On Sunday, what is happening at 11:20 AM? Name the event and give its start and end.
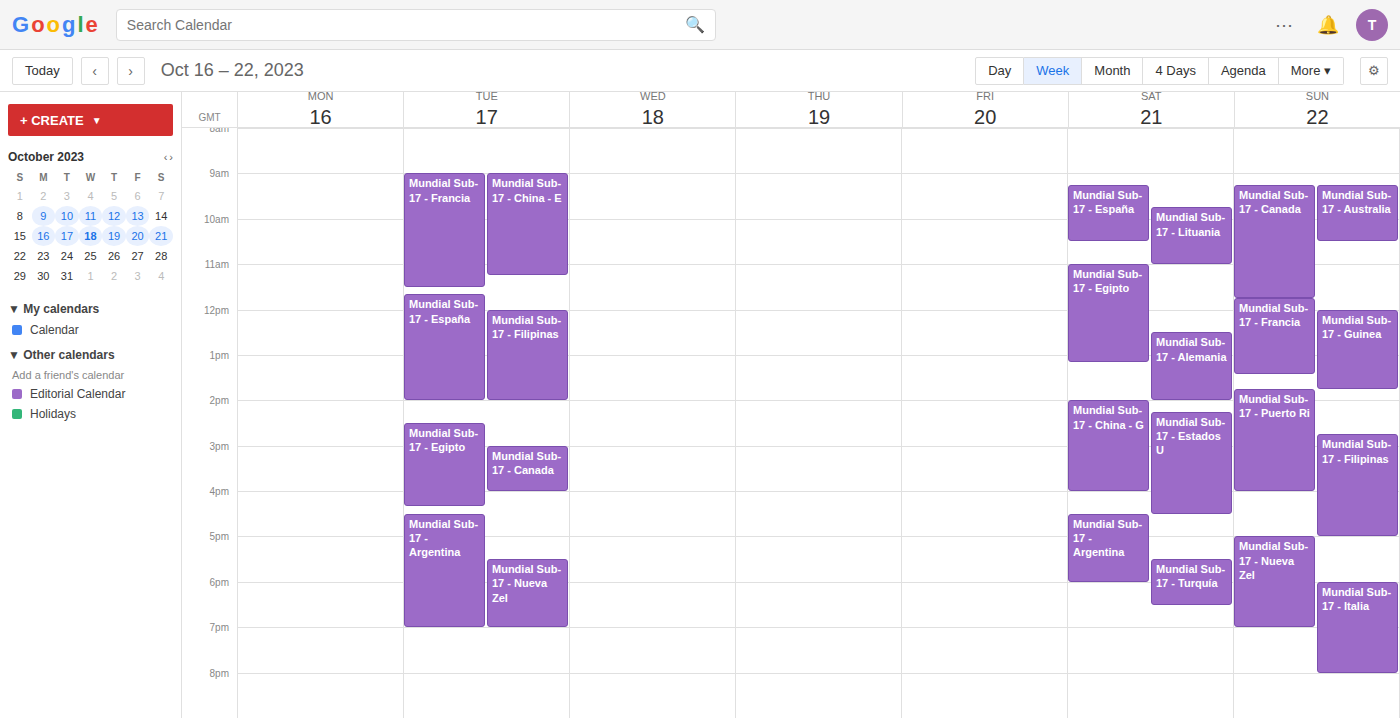
"Mundial Sub-17 - Canada", 9:15 AM to 11:45 AM